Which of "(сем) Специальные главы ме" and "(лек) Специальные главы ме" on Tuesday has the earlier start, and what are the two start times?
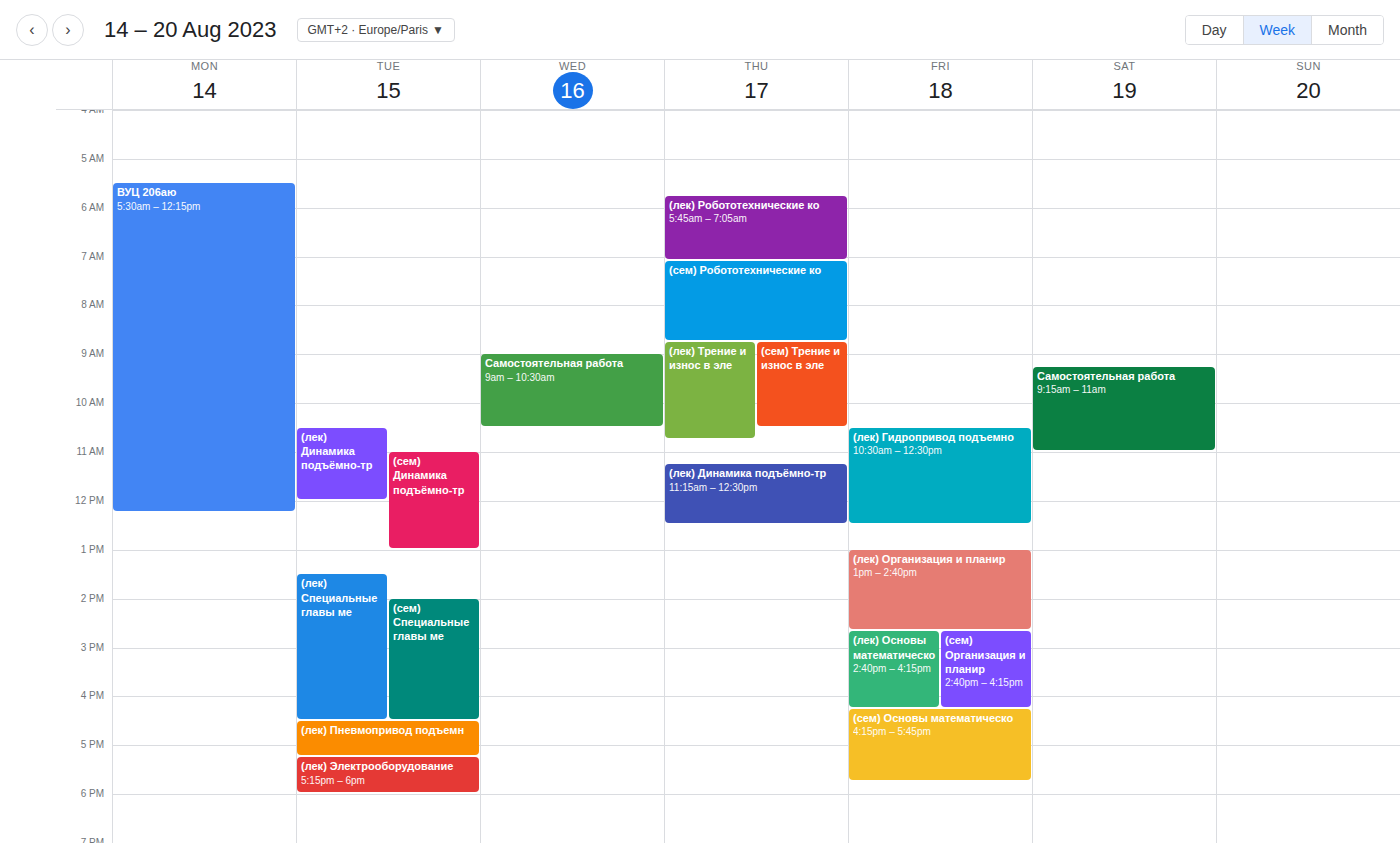
"(лек) Специальные главы ме" 1:30 PM; "(сем) Специальные главы ме" 2:00 PM.